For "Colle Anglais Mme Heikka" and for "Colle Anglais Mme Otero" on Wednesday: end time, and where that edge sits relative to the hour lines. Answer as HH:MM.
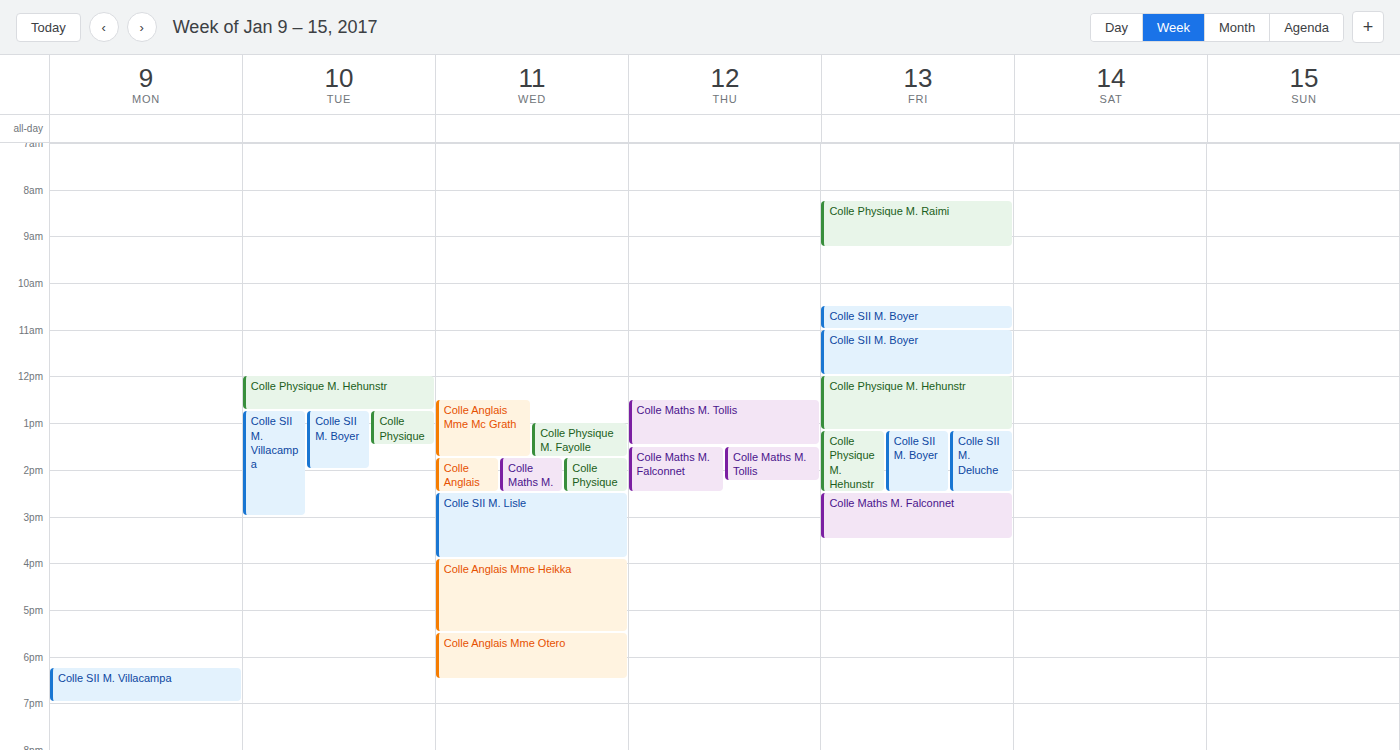
"Colle Anglais Mme Heikka": 17:30, halfway between the 17:00 and 18:00 lines. "Colle Anglais Mme Otero": 18:30, halfway between the 18:00 and 19:00 lines.